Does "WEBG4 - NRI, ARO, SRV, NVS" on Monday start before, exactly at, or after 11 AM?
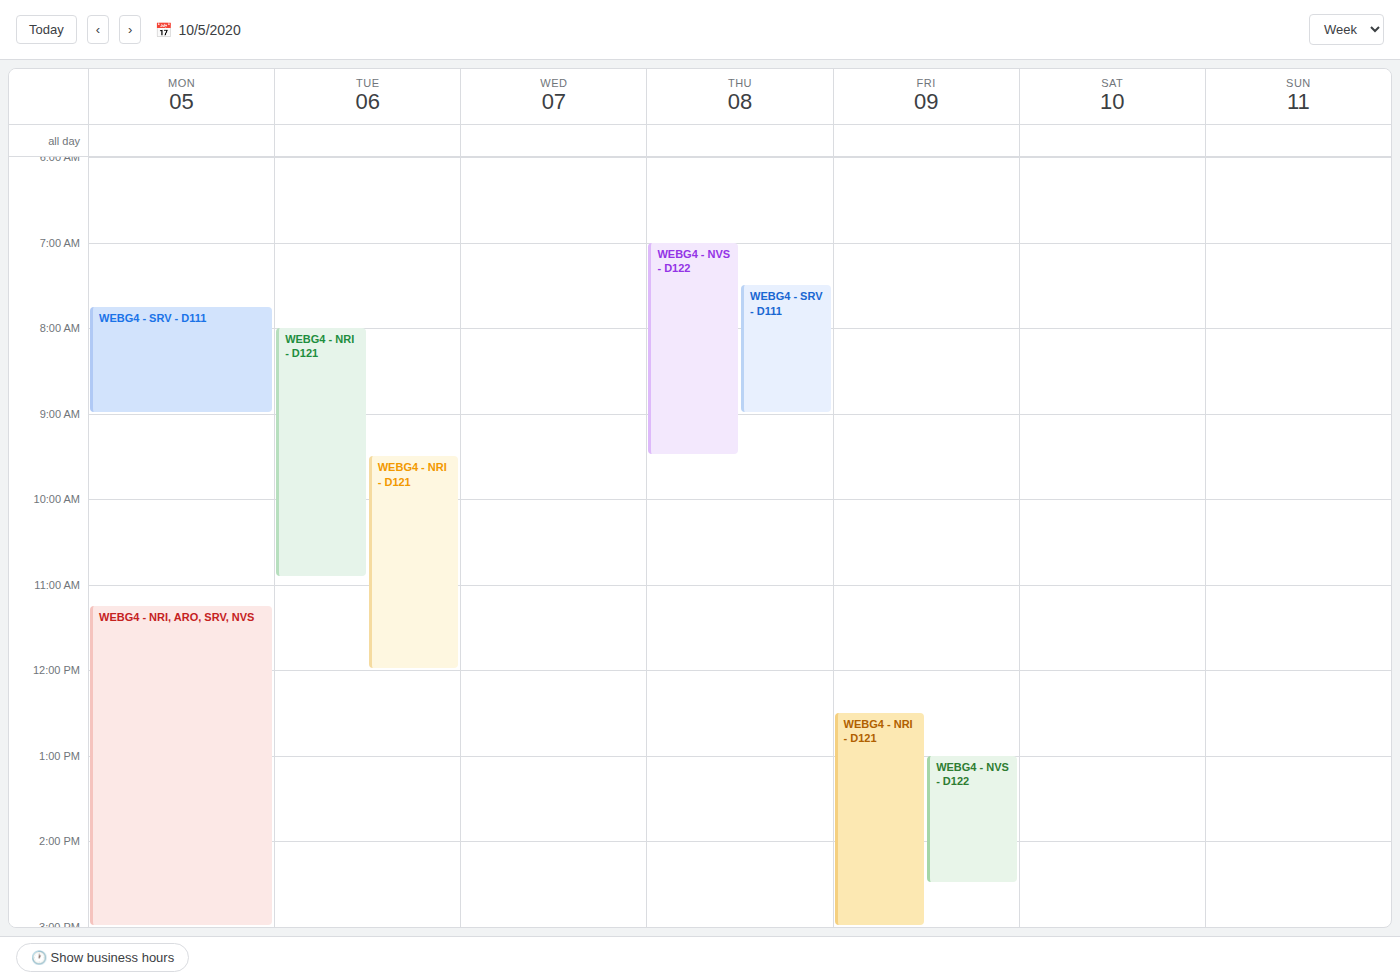
11:15 AM -- after 11 AM, 15 minutes below the 11 AM line.